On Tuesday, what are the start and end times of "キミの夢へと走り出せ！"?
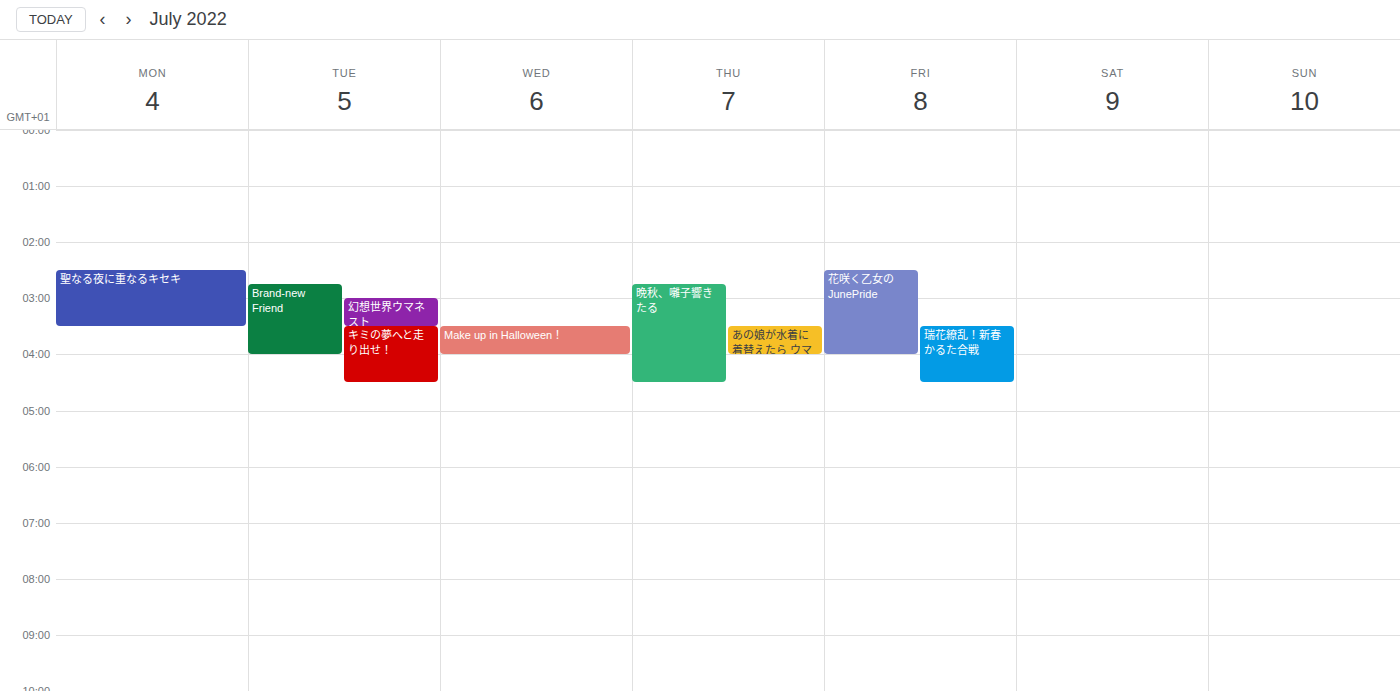
03:30 to 04:30